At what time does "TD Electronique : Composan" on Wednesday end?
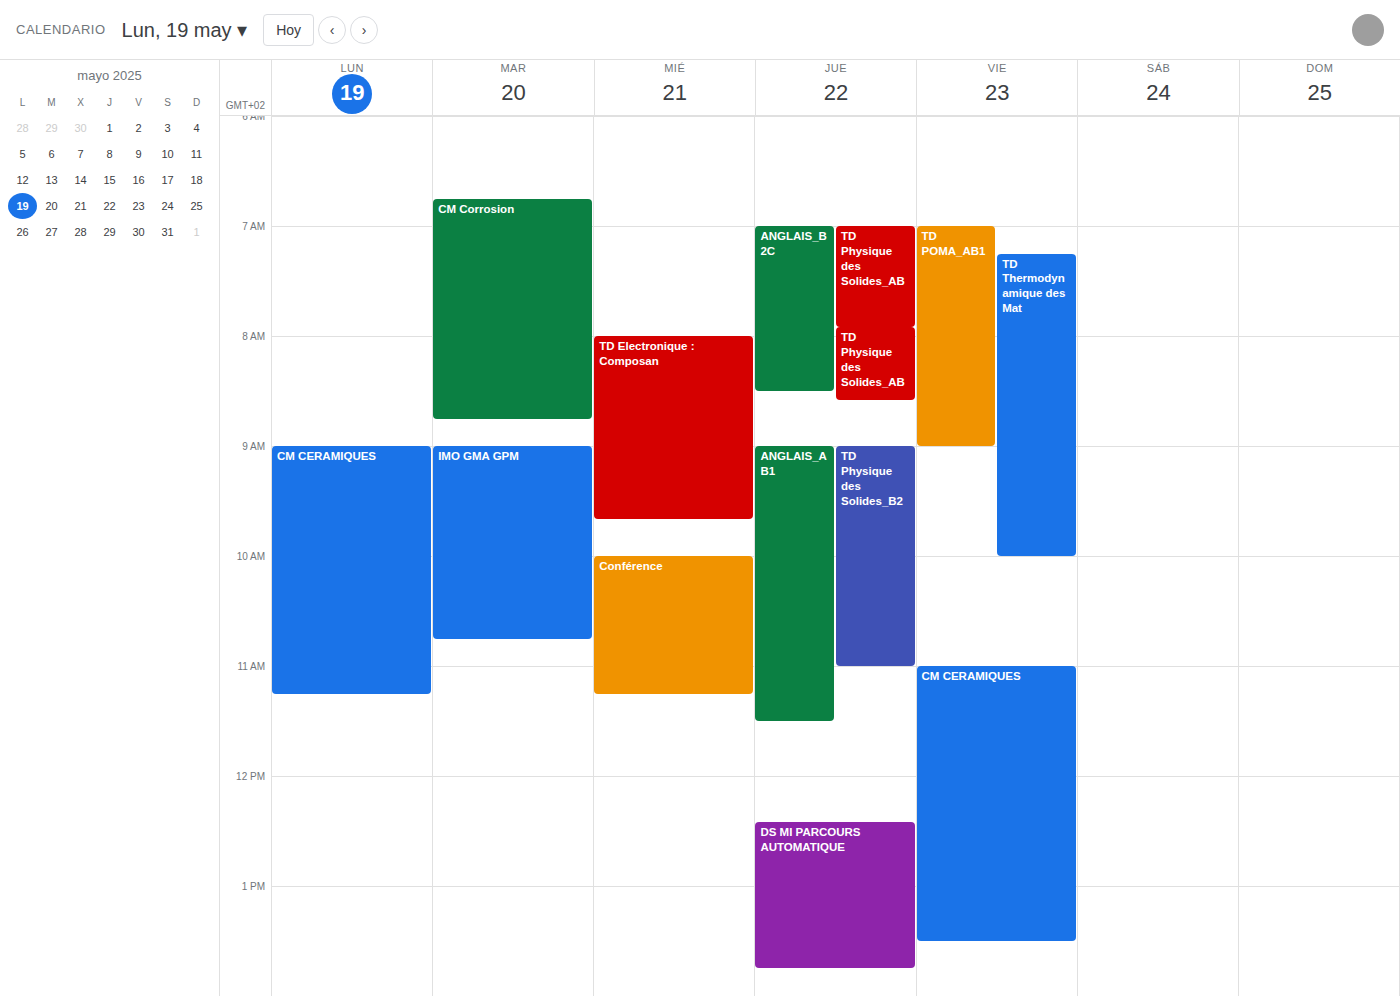
9:40 AM